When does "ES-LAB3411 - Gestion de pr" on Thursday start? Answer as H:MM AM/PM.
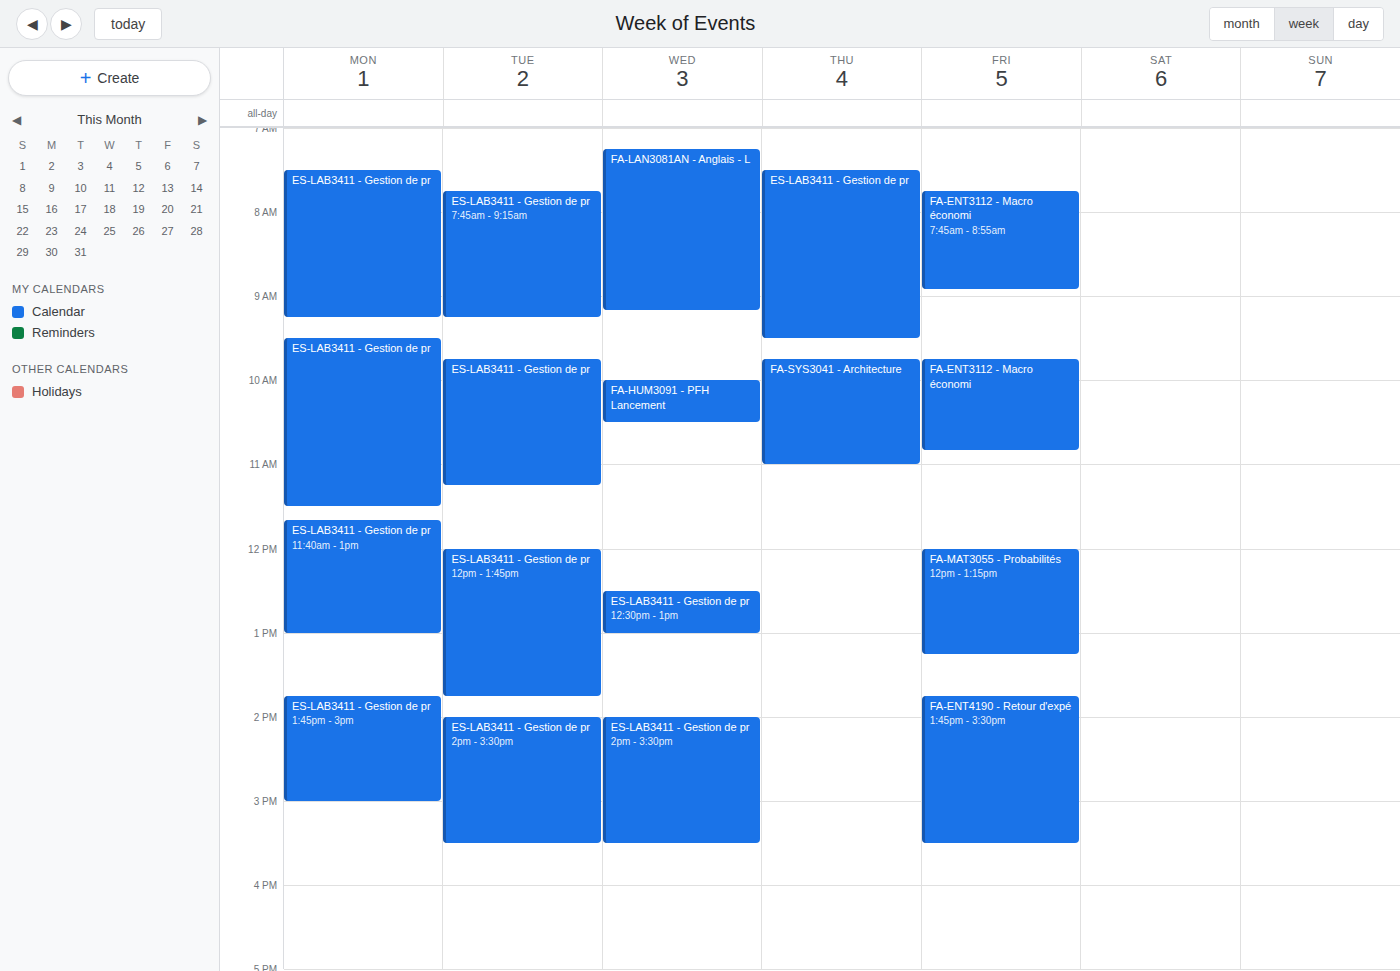
7:30 AM